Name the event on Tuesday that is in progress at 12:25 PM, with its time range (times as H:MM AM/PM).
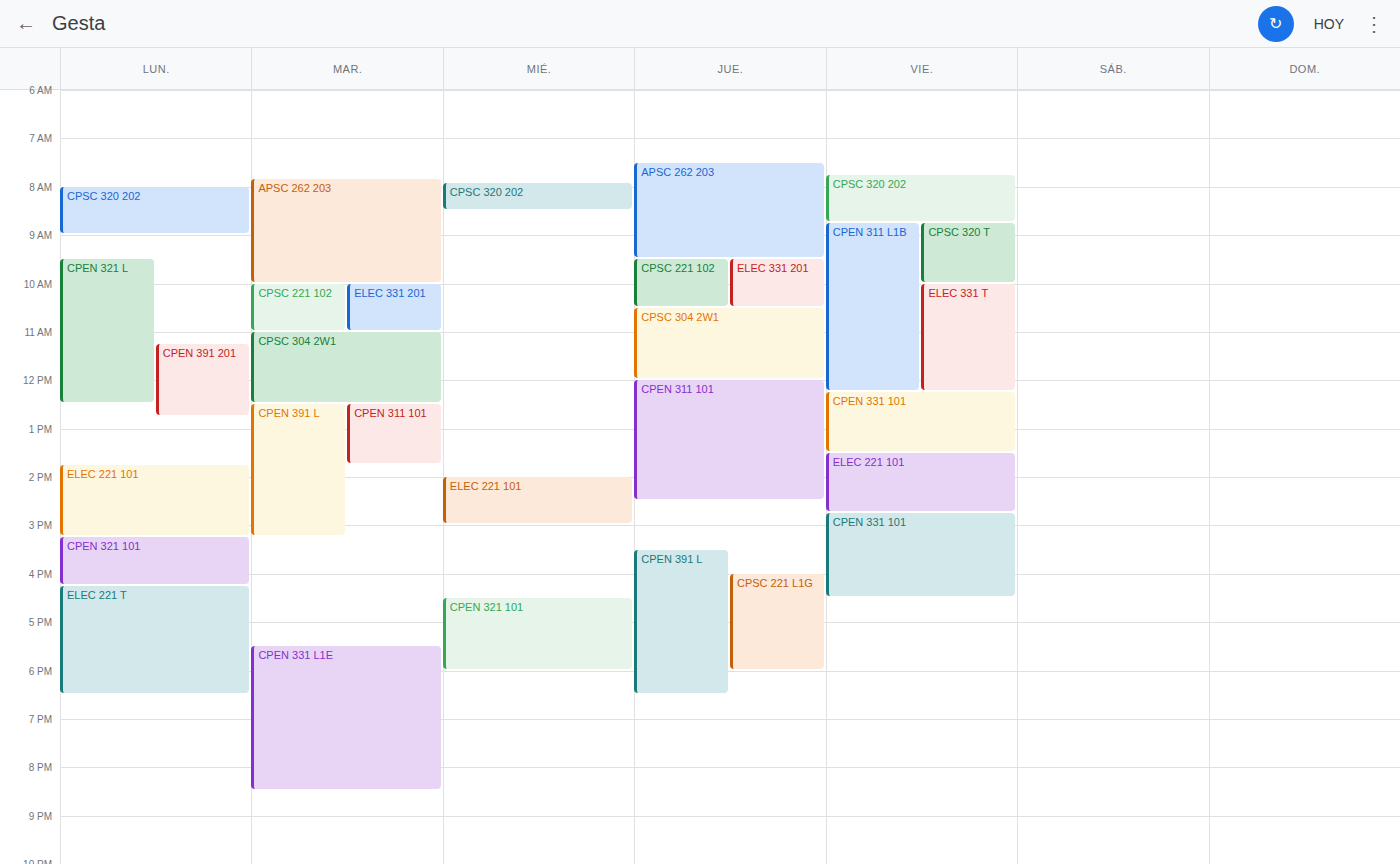
"CPSC 304 2W1", 11:00 AM to 12:30 PM